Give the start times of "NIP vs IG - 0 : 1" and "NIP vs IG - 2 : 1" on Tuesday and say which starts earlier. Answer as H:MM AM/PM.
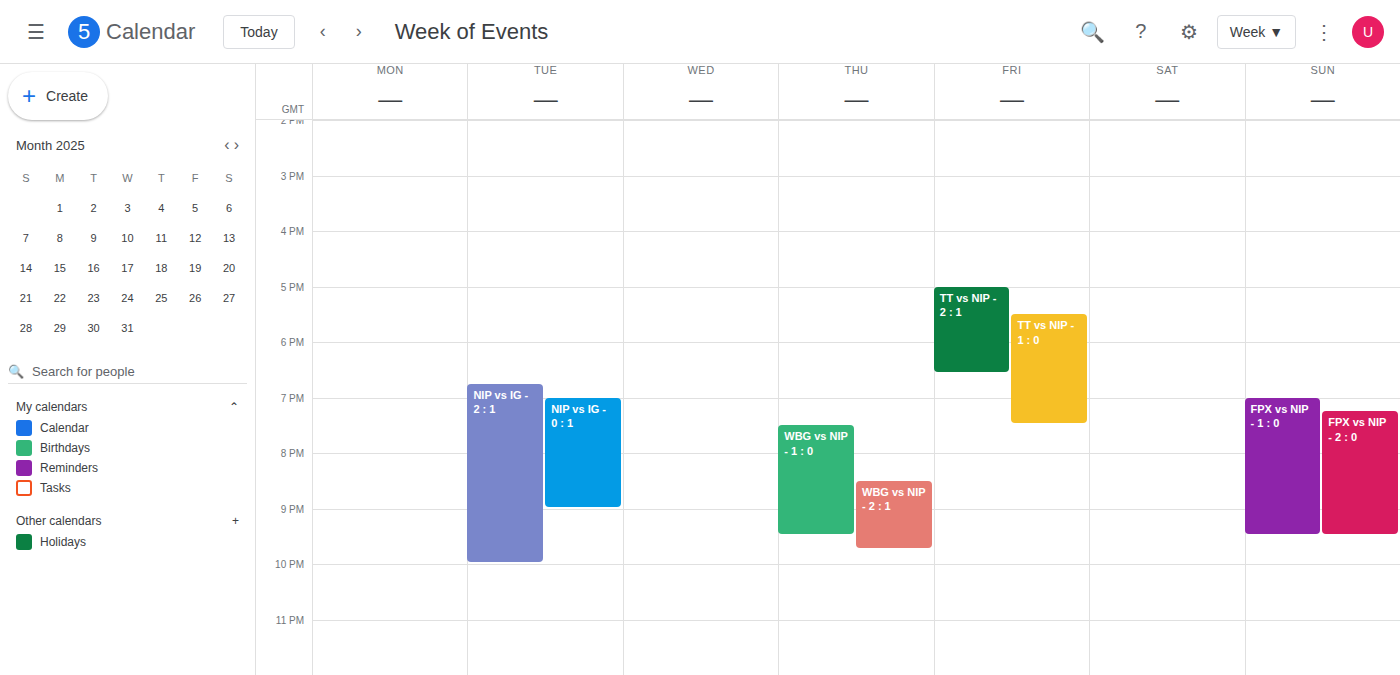
"NIP vs IG - 2 : 1" 6:45 PM; "NIP vs IG - 0 : 1" 7:00 PM.